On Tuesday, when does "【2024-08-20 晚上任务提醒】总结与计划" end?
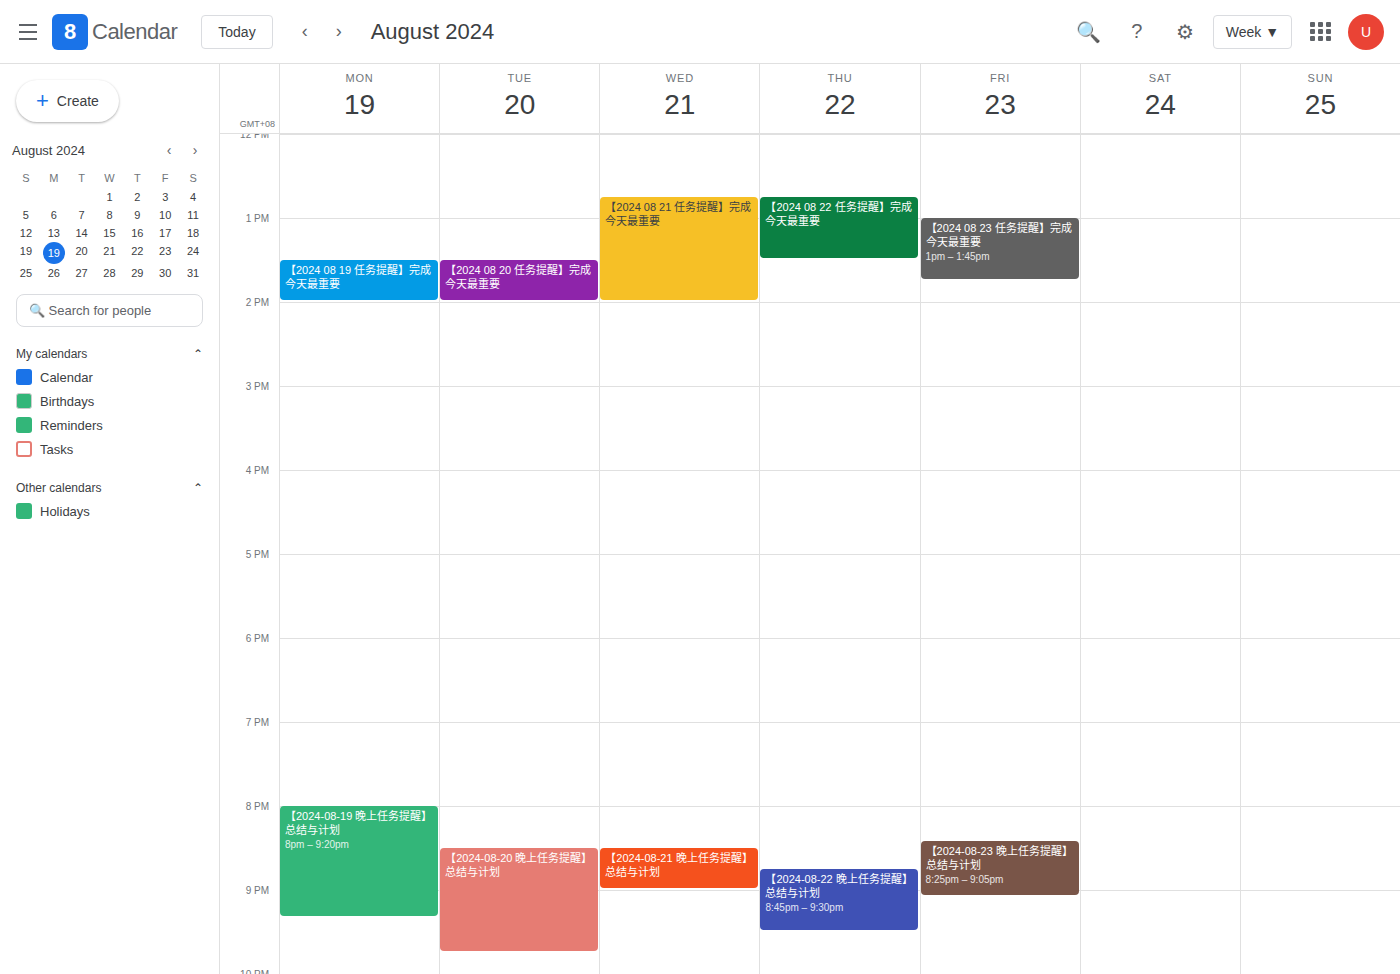
9:45 PM